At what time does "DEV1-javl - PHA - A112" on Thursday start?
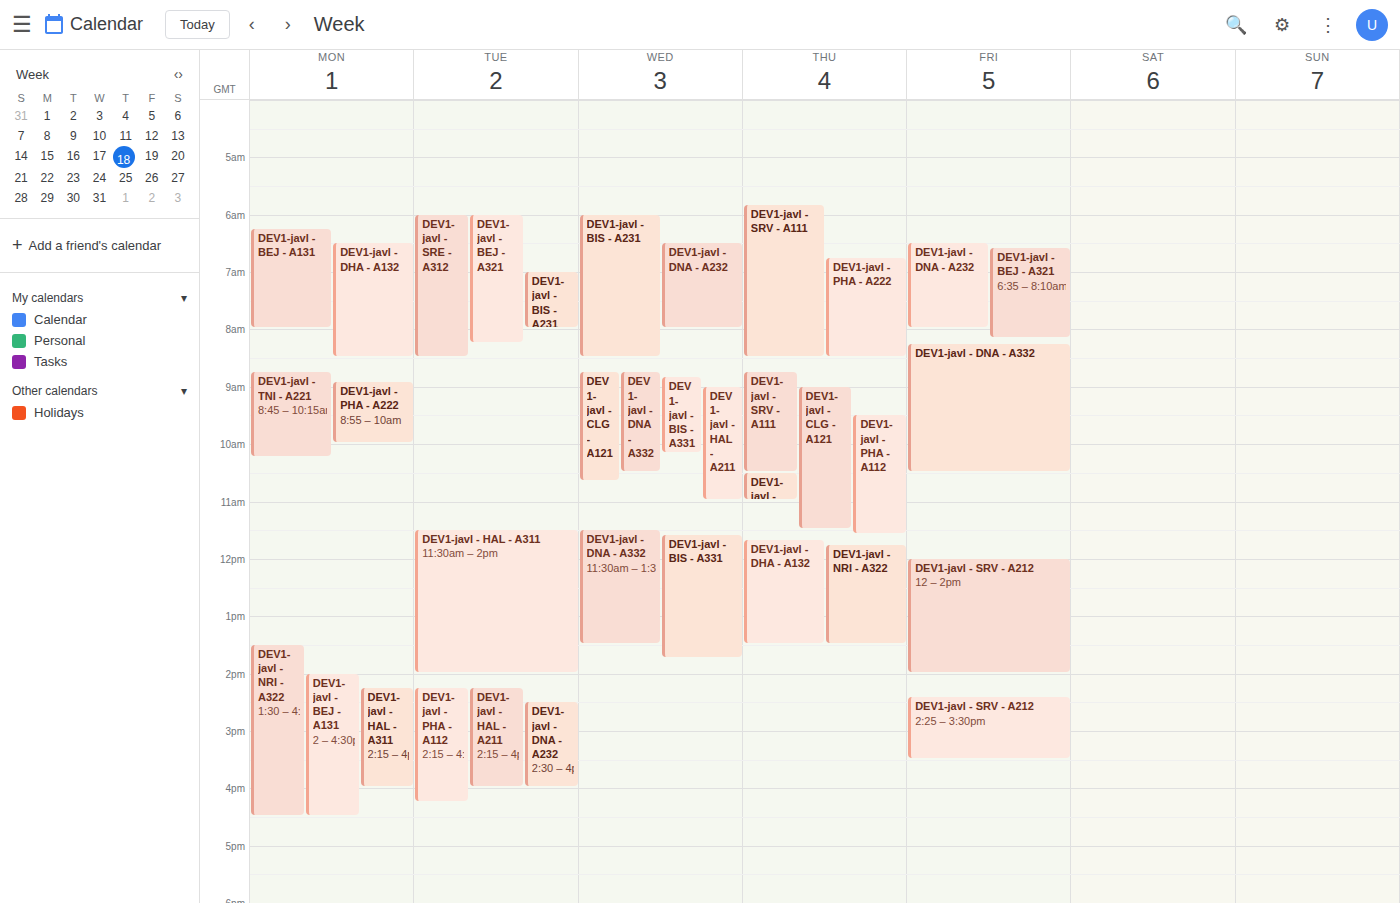
9:30 AM